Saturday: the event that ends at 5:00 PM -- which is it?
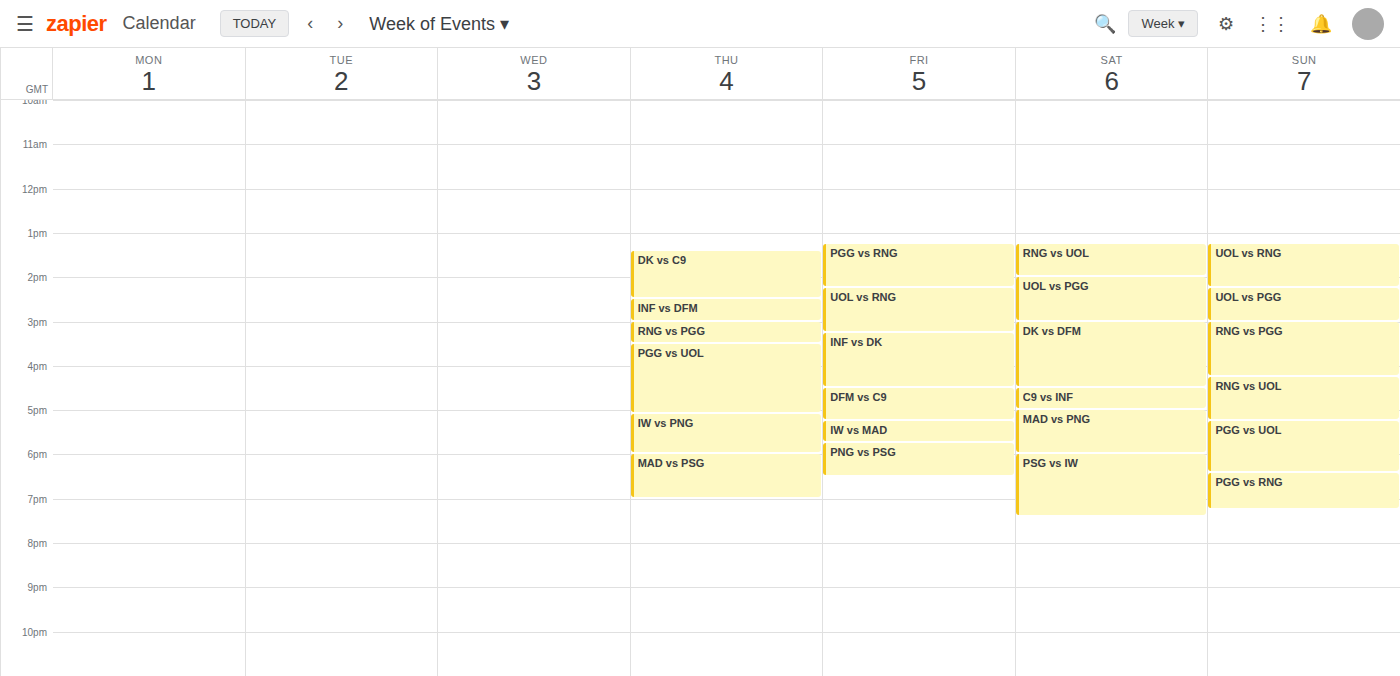
"C9 vs INF"